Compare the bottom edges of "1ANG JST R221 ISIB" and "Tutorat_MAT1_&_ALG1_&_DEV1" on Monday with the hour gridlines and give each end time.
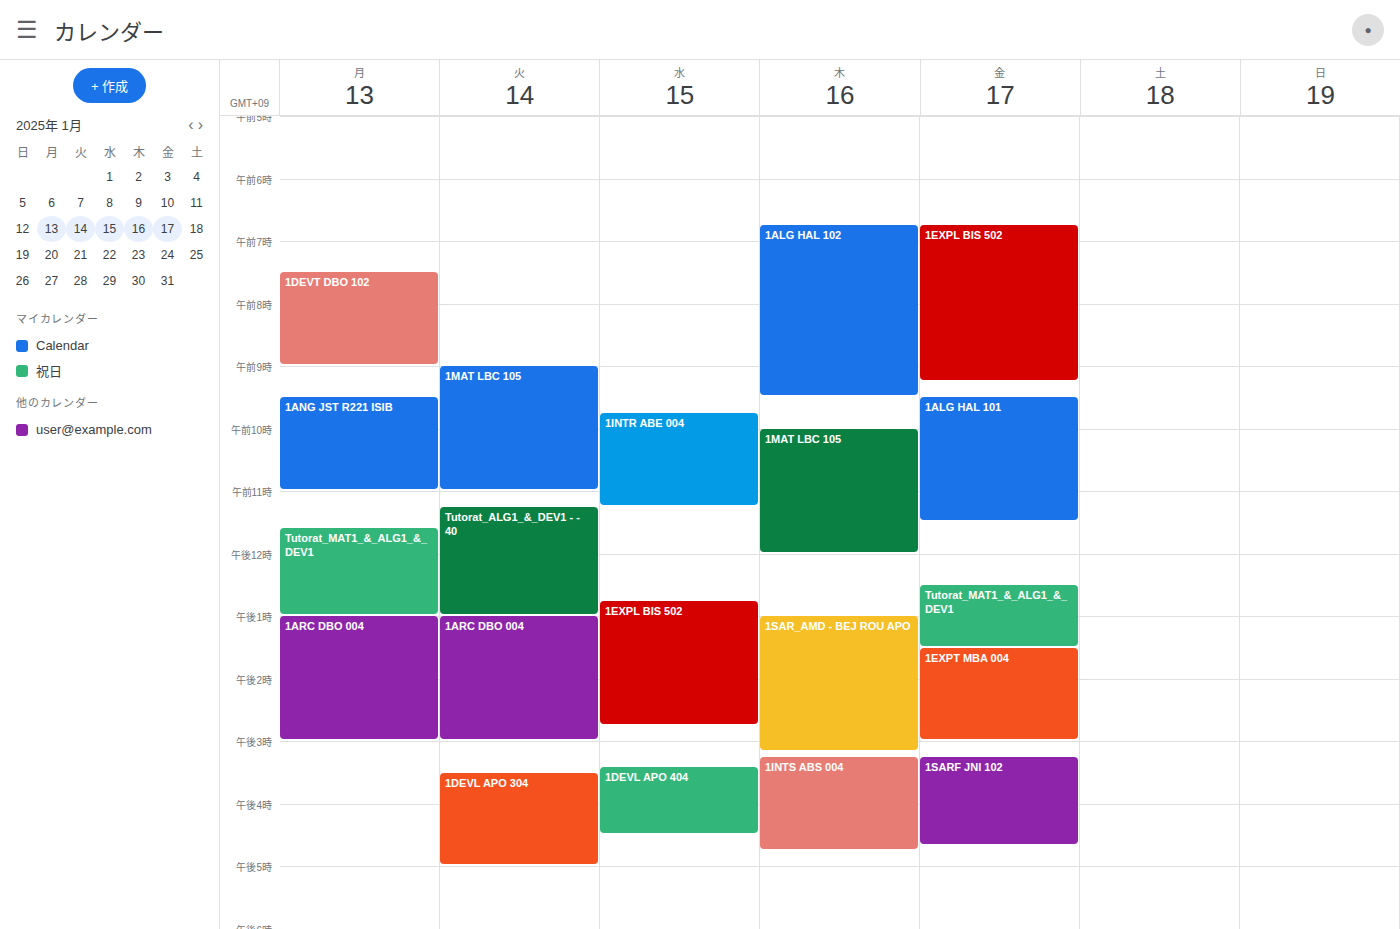
"1ANG JST R221 ISIB": 11:00 AM, exactly on the 11 AM line. "Tutorat_MAT1_&_ALG1_&_DEV1": 1:00 PM, exactly on the 1 PM line.